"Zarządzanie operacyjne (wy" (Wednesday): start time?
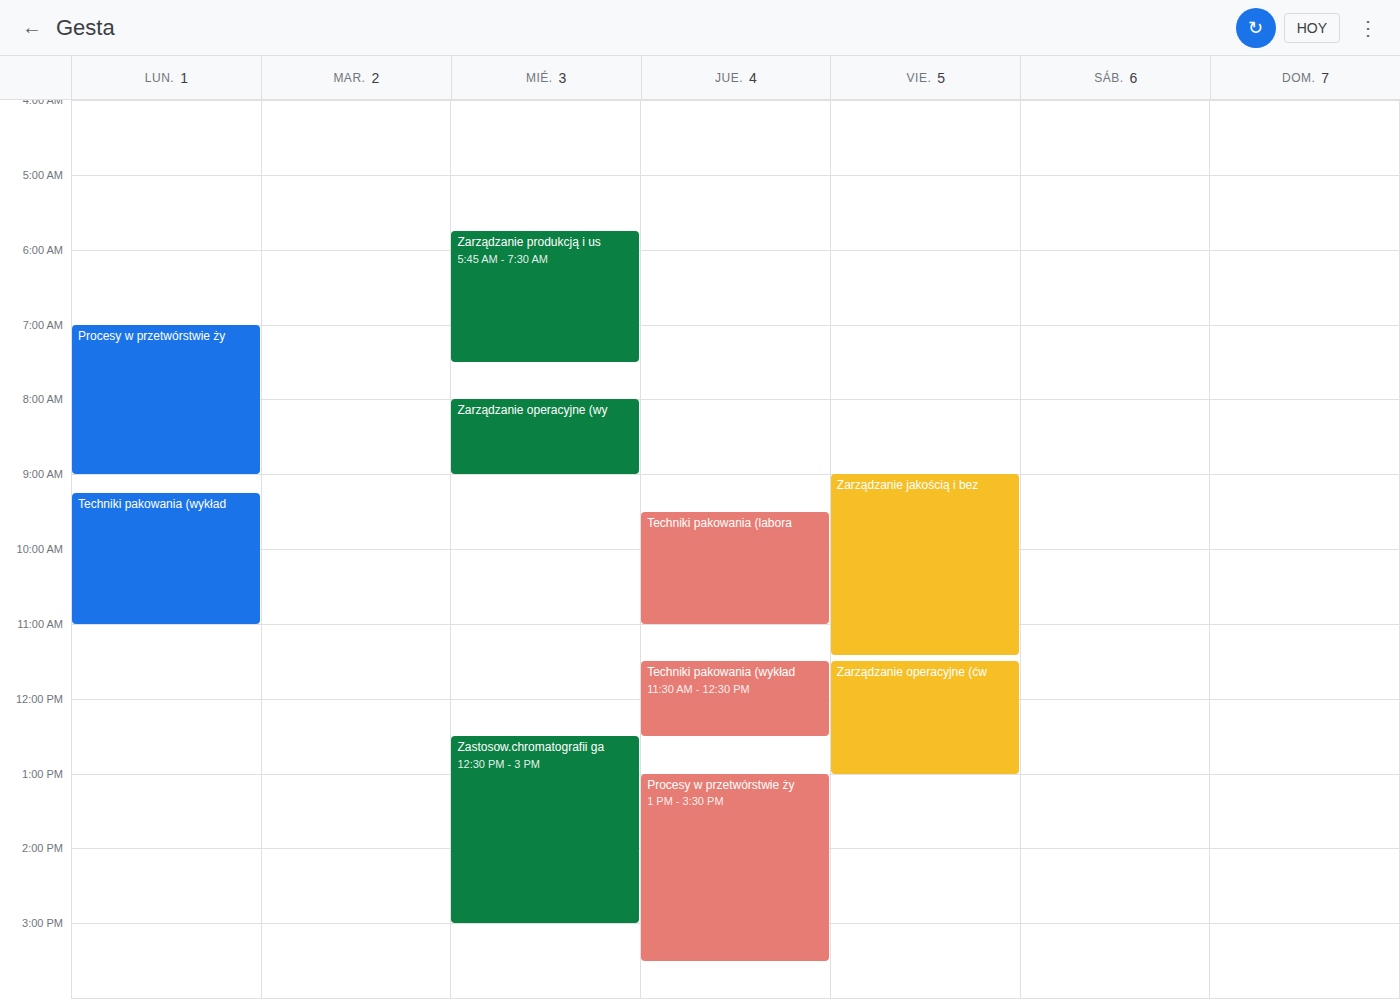
8:00 AM